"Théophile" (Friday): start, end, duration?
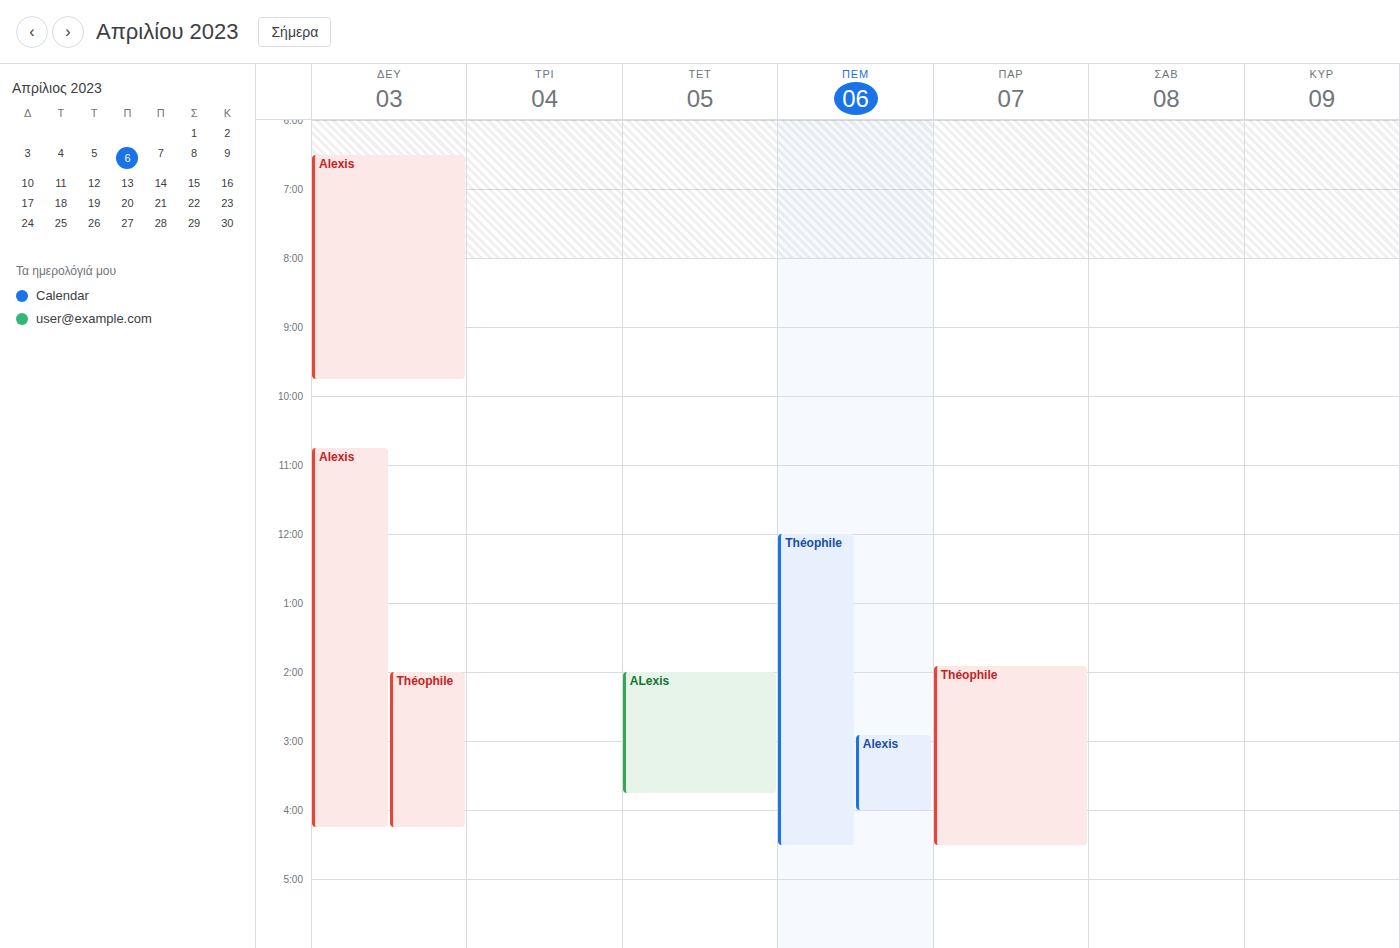
13:55 to 16:30, 2 hours 35 minutes